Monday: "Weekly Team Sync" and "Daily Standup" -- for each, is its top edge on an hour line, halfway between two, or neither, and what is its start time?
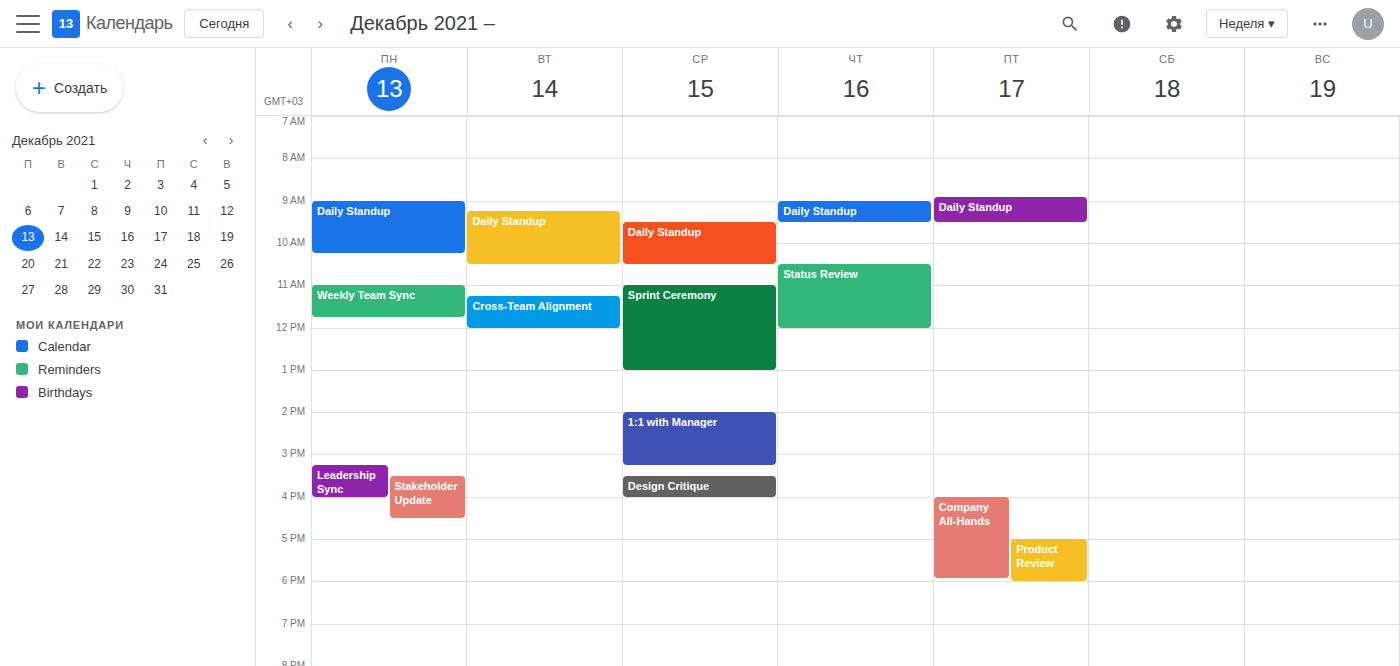
"Weekly Team Sync": 11:00 AM, exactly on the 11 AM line. "Daily Standup": 9:00 AM, exactly on the 9 AM line.